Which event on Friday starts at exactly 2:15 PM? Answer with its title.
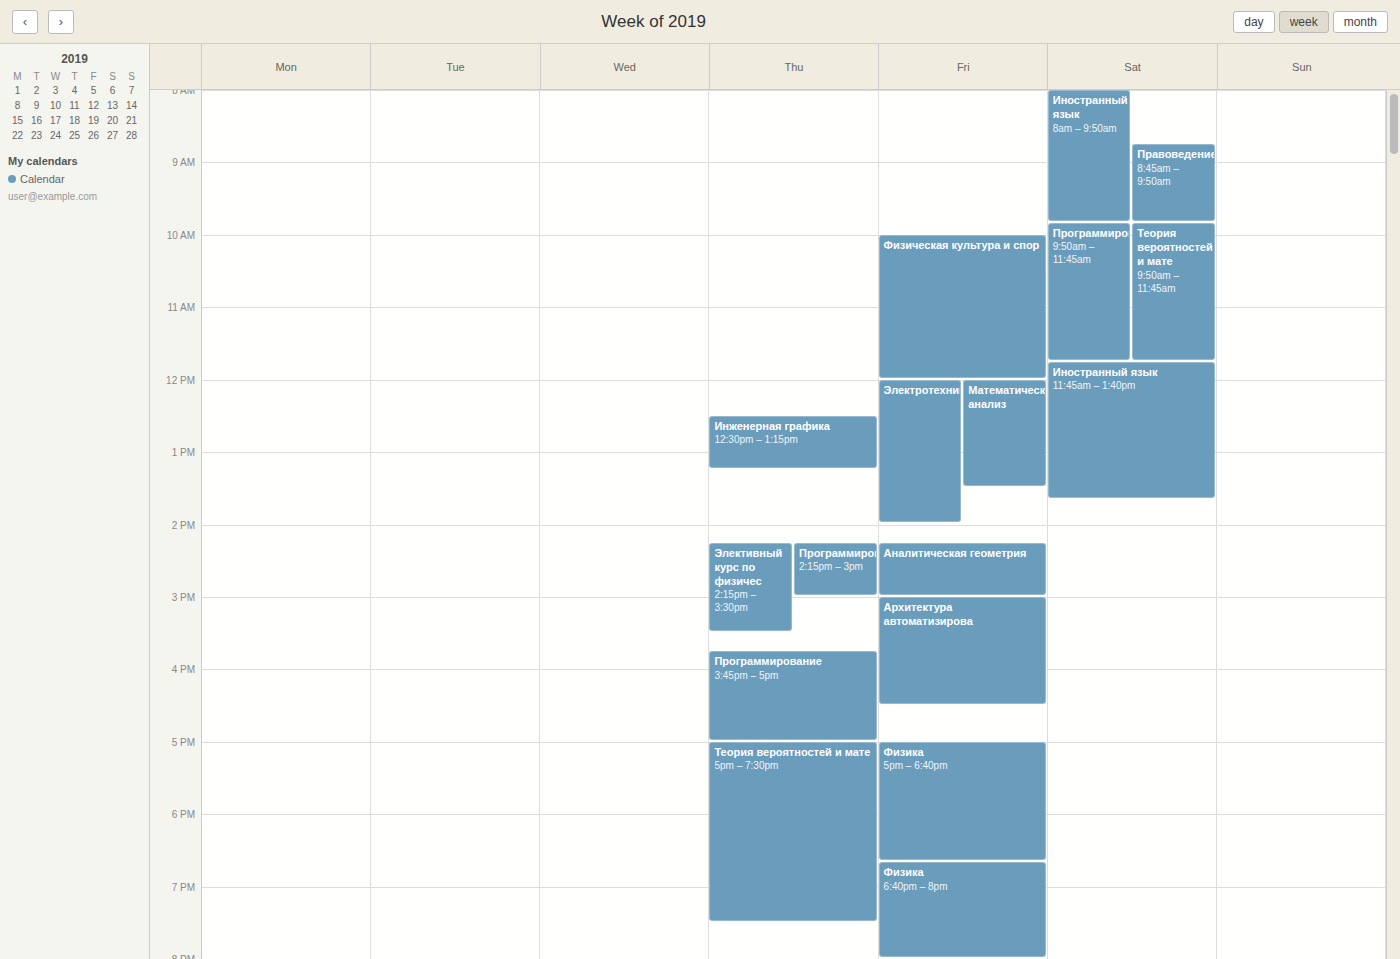
"Аналитическая геометрия"